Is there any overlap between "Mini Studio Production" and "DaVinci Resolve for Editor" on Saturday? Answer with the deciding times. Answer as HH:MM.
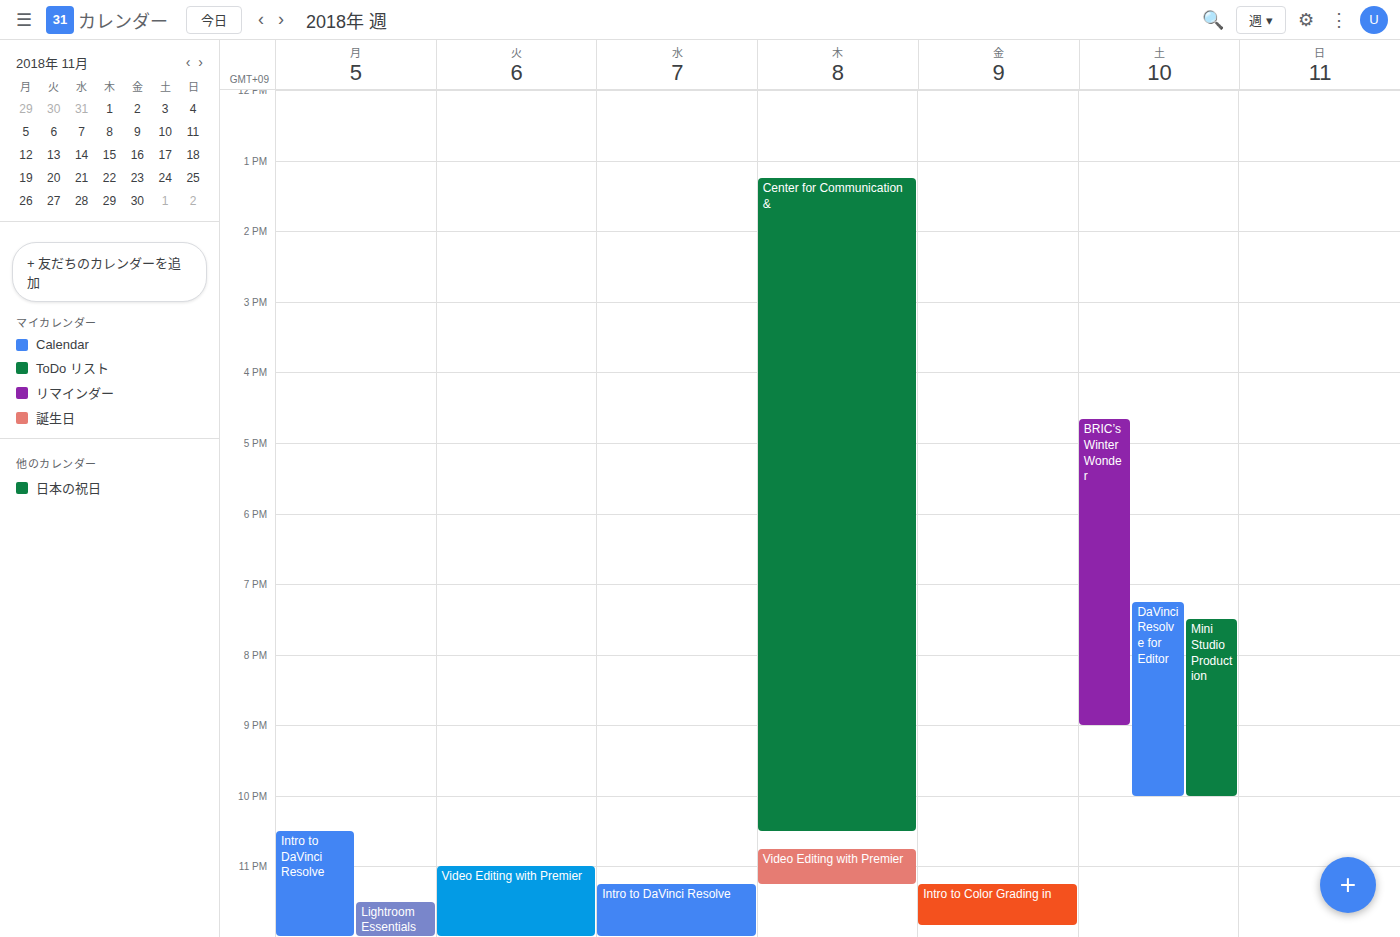
"Mini Studio Production" starts at 19:30, before "DaVinci Resolve for Editor" ends at 22:00 -- they overlap.